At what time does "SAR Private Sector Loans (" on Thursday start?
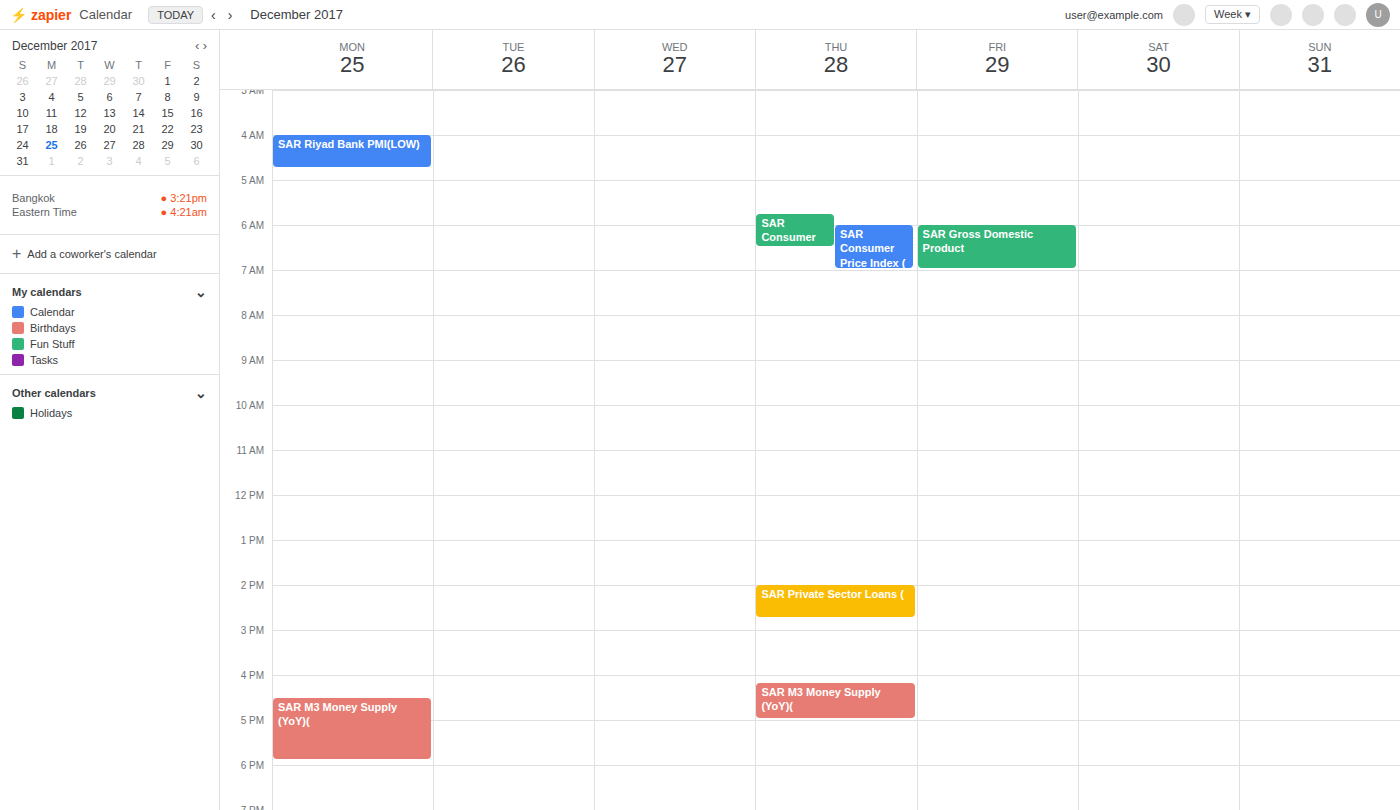
2:00 PM